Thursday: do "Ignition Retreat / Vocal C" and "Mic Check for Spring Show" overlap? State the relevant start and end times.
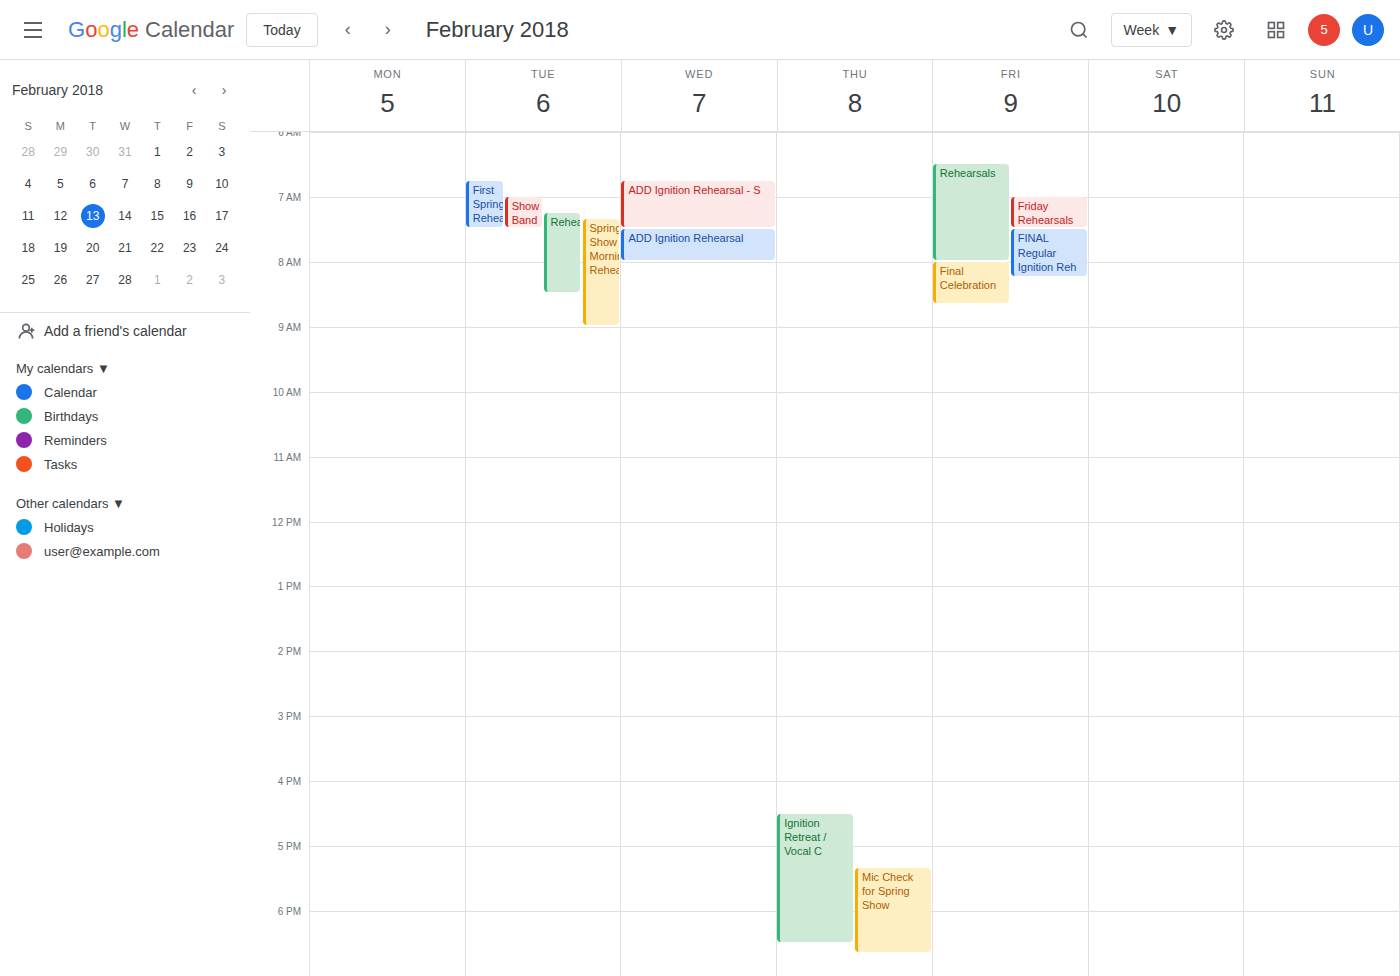
"Mic Check for Spring Show" starts at 5:20 PM, before "Ignition Retreat / Vocal C" ends at 6:30 PM -- they overlap.